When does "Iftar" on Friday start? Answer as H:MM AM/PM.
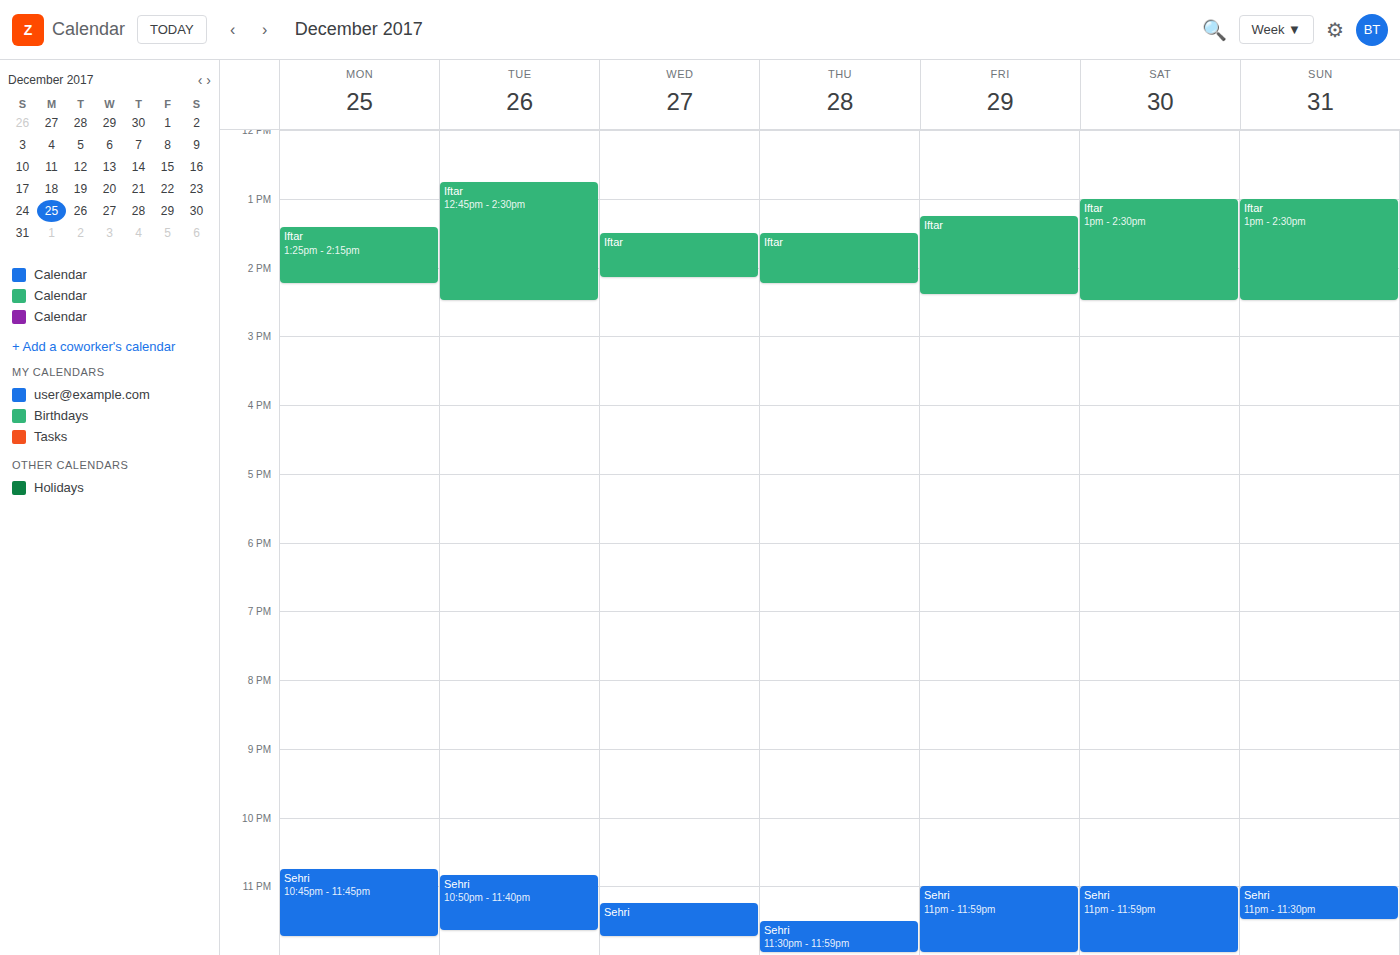
1:15 PM